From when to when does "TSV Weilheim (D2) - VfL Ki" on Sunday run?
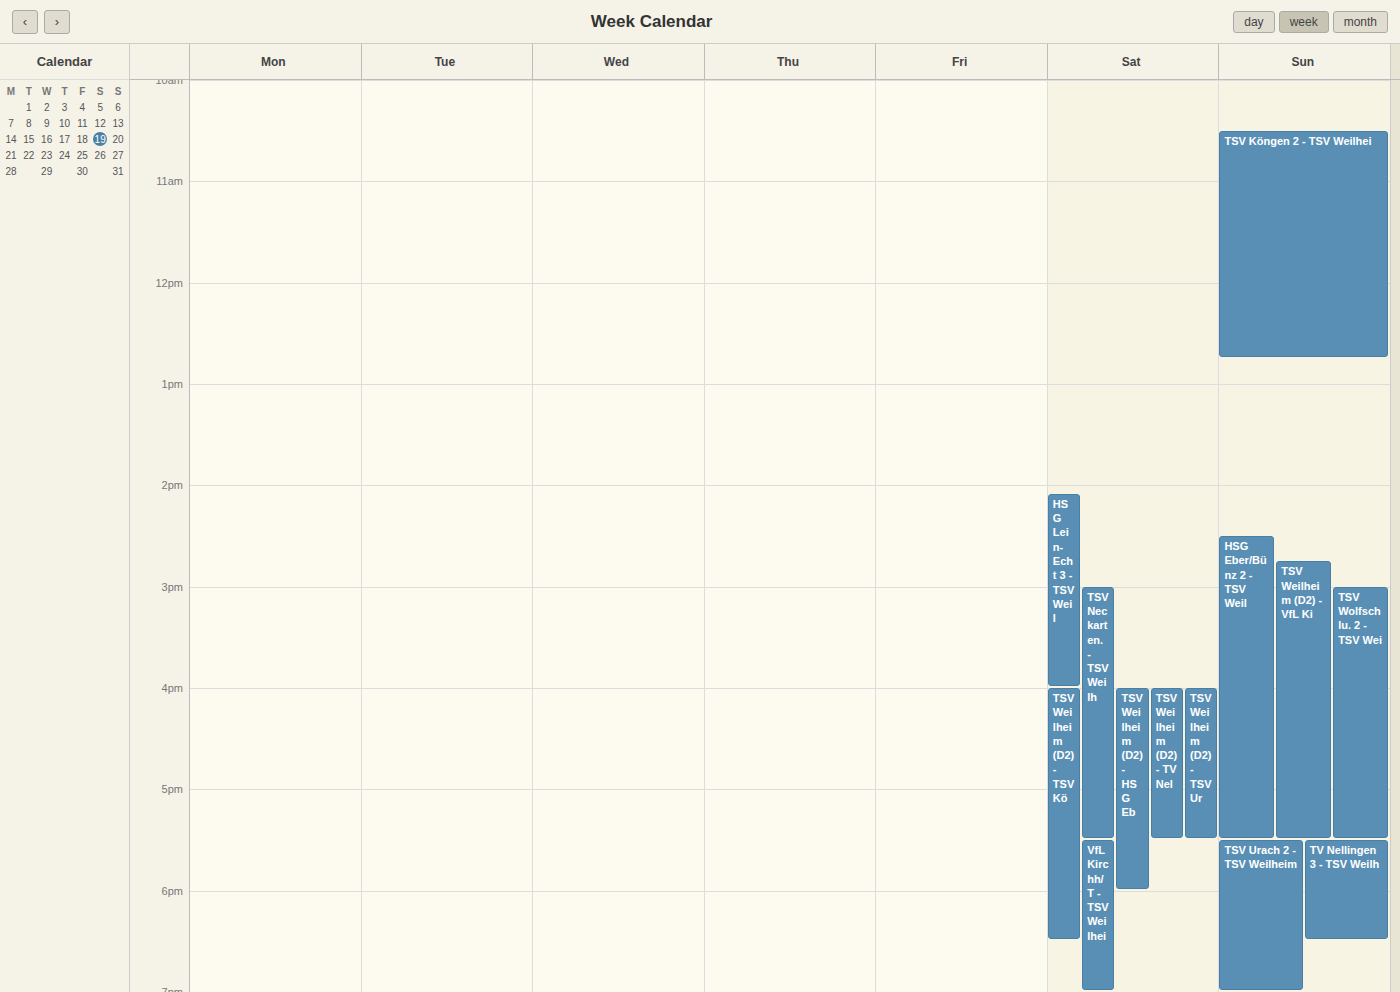
2:45 PM to 5:30 PM